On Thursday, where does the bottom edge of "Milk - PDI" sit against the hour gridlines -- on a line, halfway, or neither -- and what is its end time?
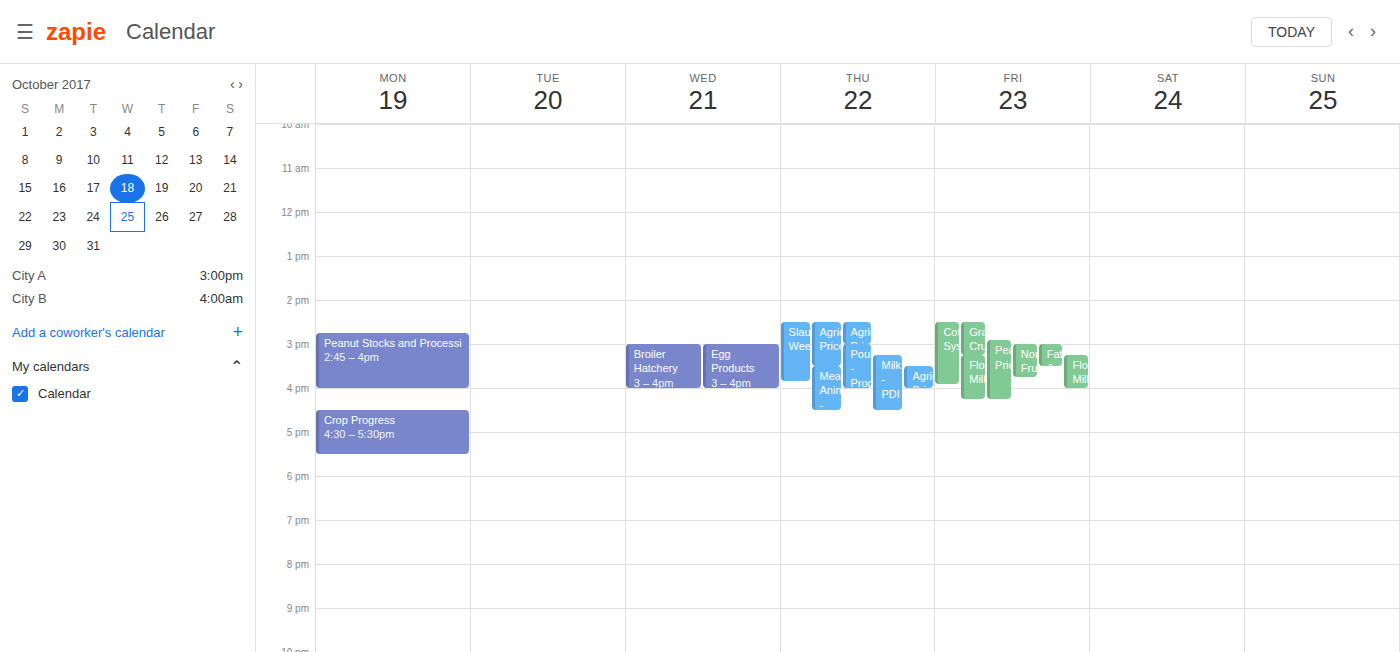
4:30 PM -- halfway between the 4 PM and 5 PM lines.